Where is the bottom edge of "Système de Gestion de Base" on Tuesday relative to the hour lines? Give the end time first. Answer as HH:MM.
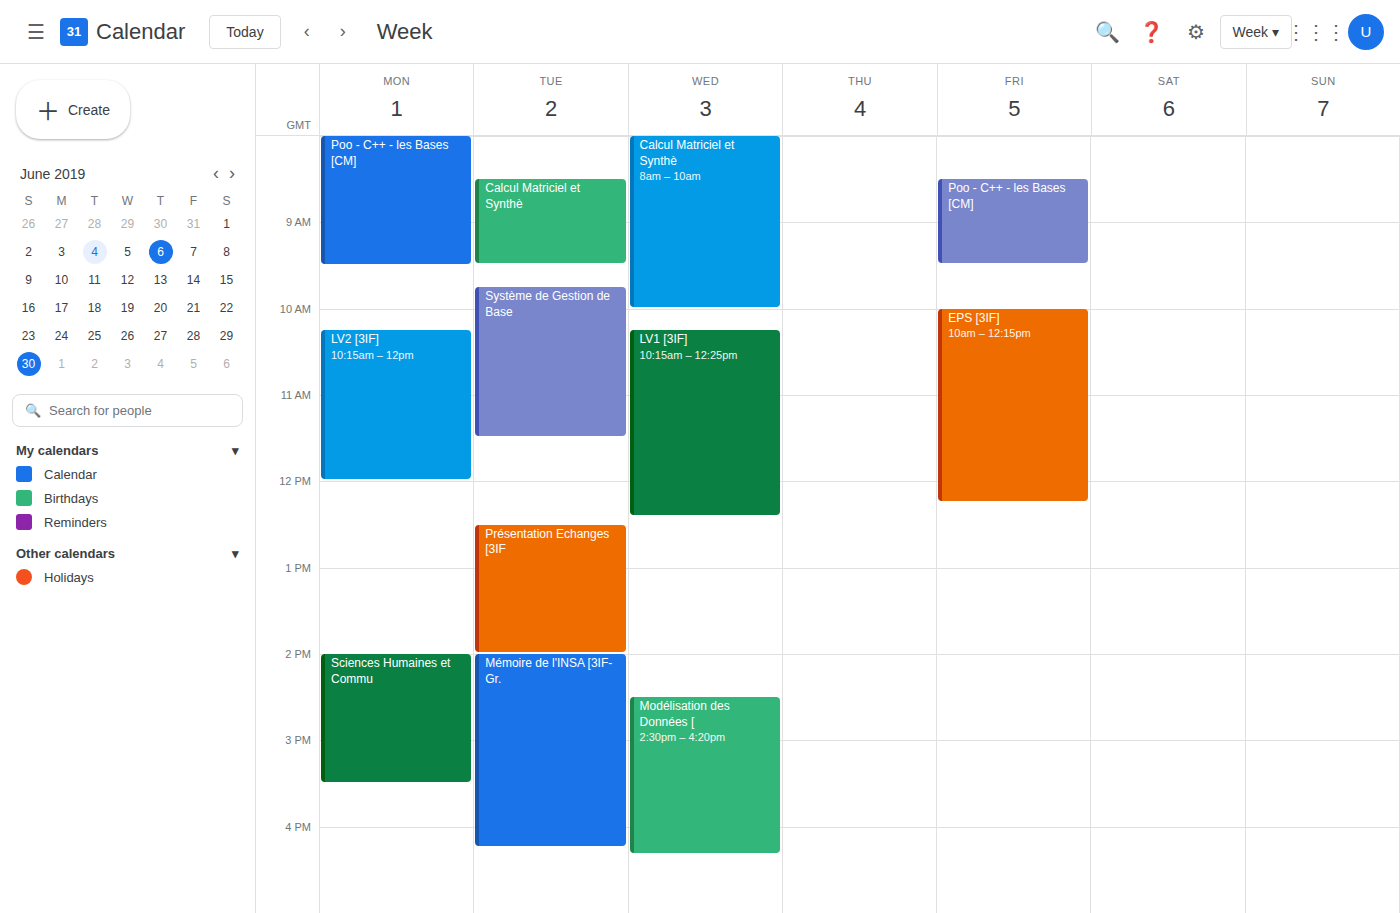
11:30 -- halfway between the 11:00 and 12:00 lines.